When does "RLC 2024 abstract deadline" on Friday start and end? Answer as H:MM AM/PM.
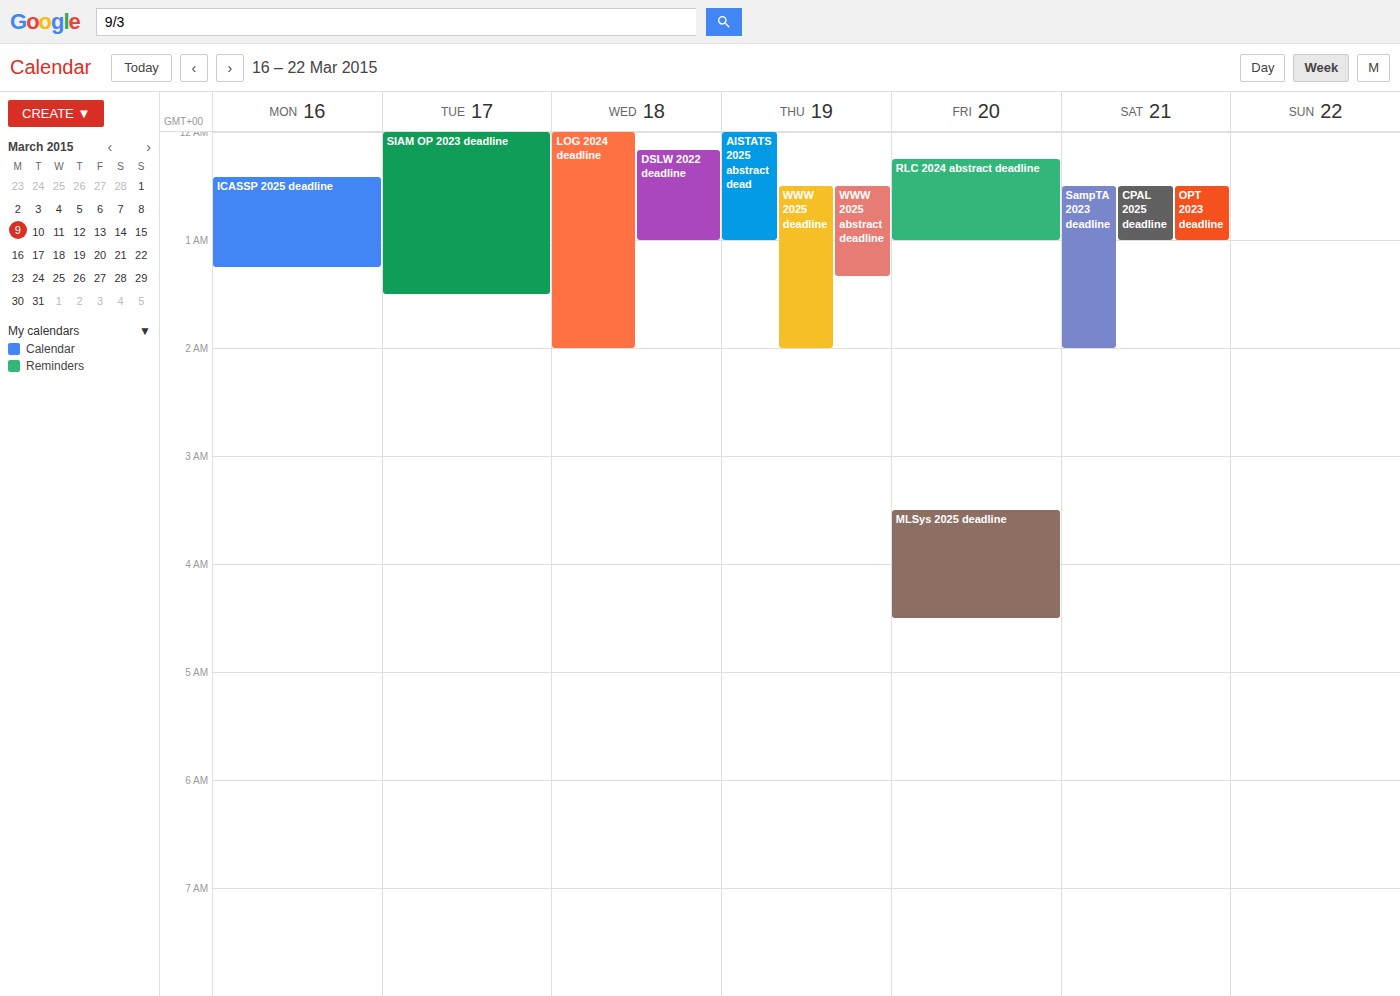
12:15 AM to 1:00 AM